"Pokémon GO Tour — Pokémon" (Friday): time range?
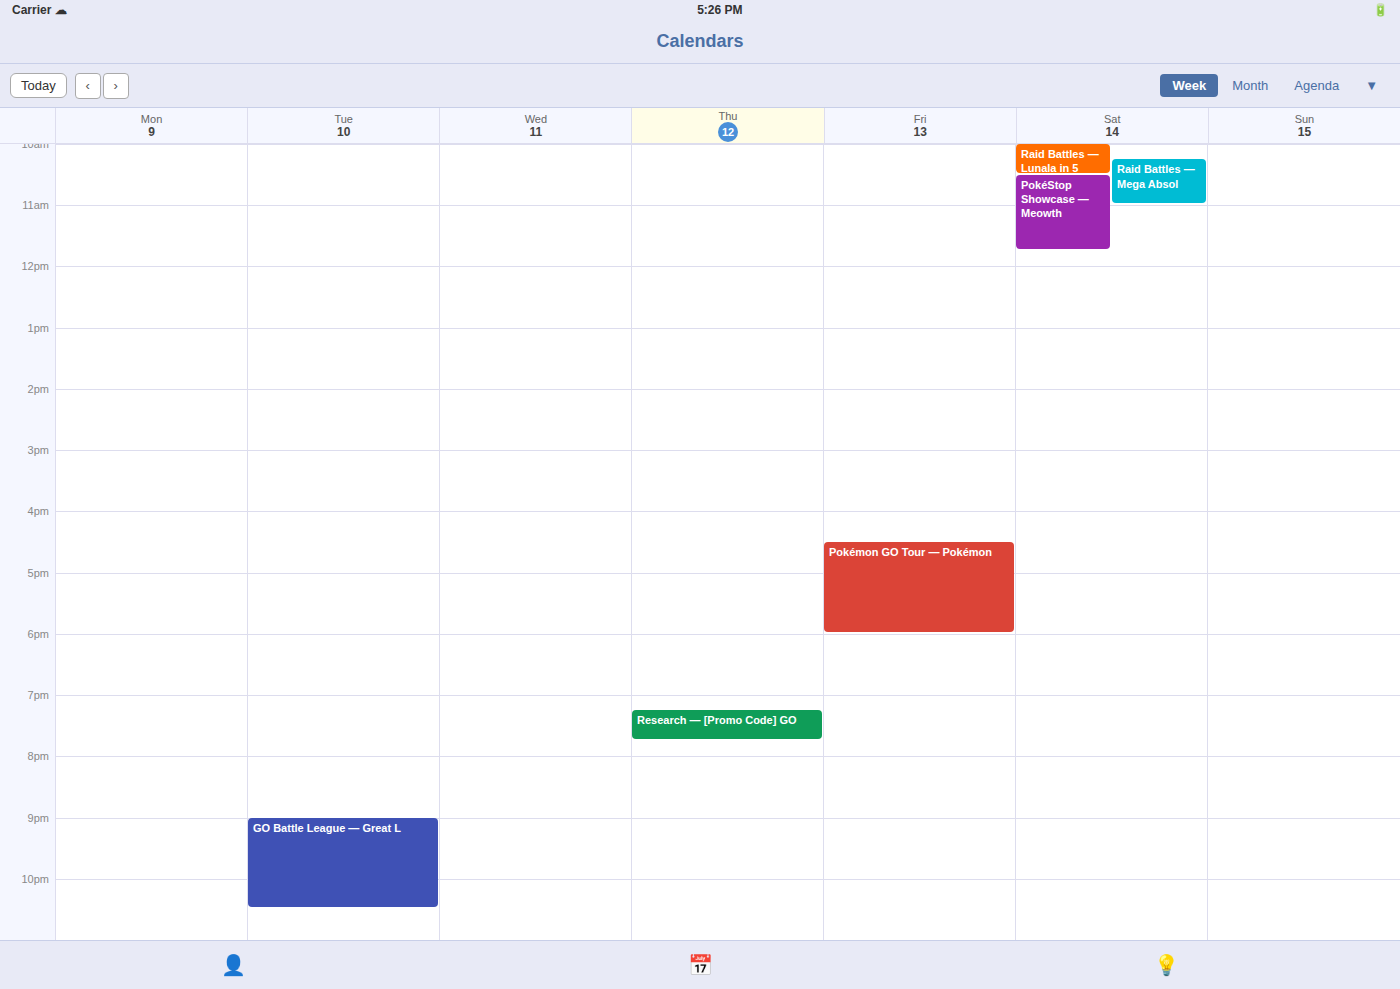
16:30 to 18:00